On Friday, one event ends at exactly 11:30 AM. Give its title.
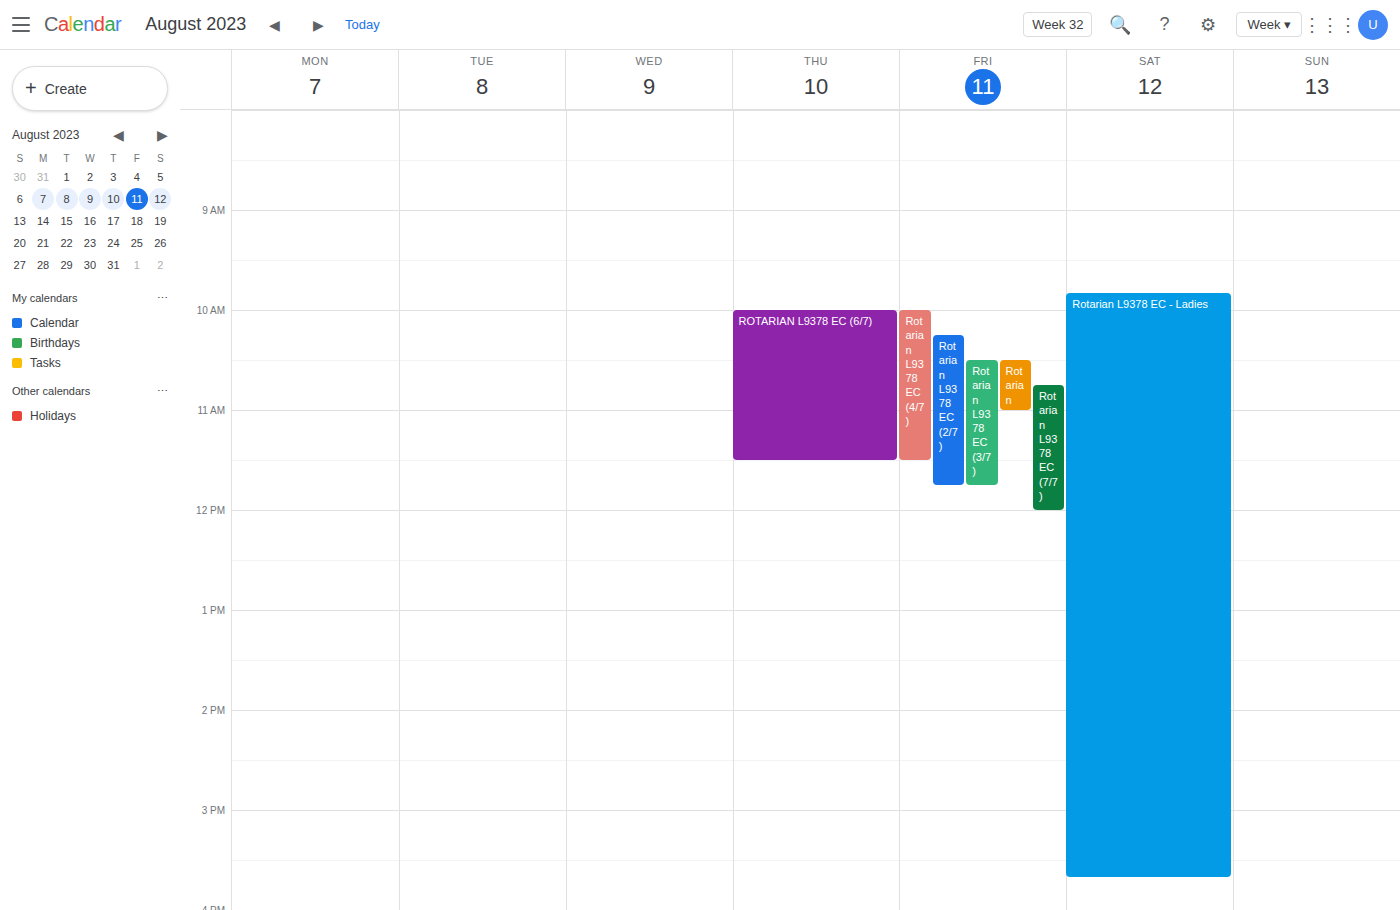
"Rotarian L9378 EC (4/7)"